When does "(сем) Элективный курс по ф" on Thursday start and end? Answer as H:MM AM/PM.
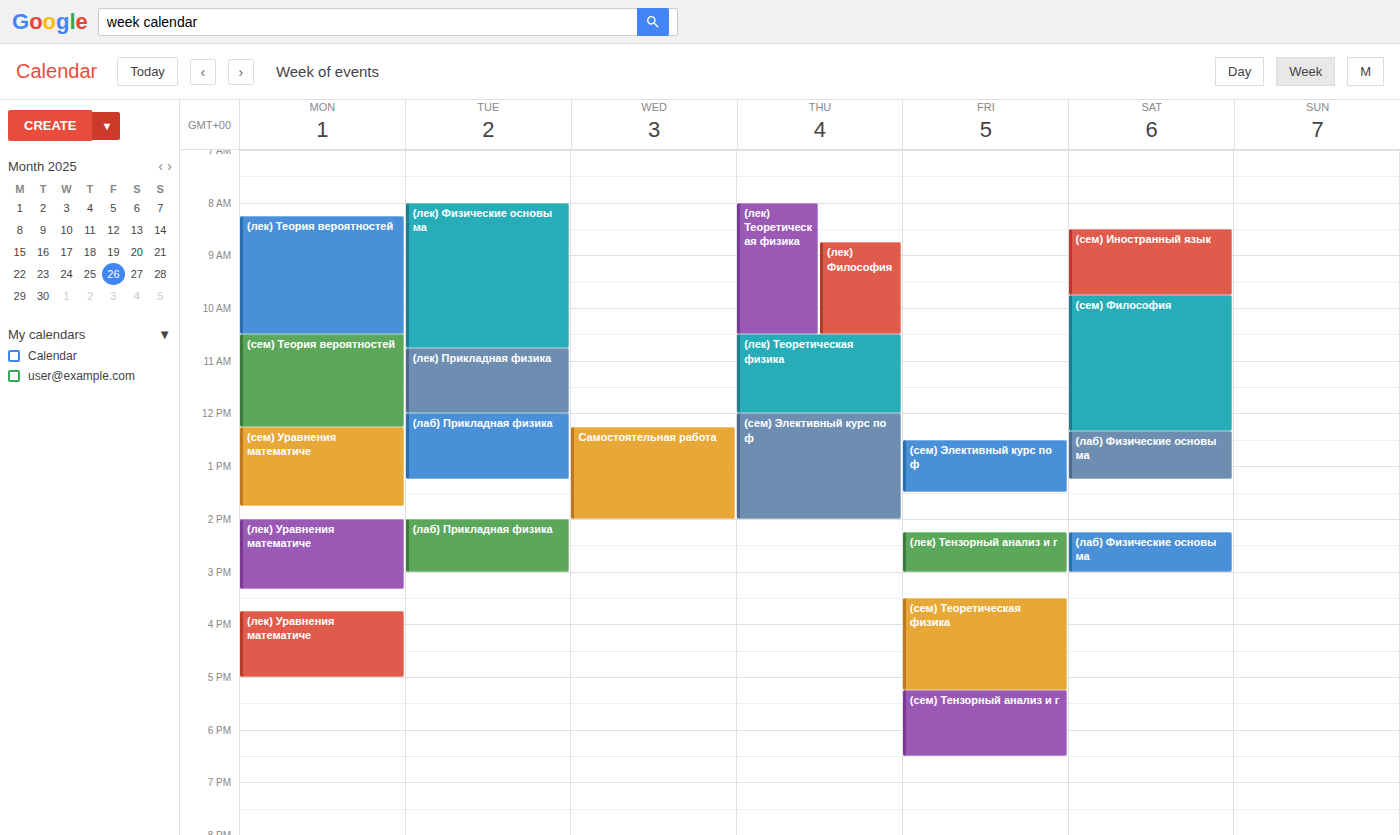
12:00 PM to 2:00 PM